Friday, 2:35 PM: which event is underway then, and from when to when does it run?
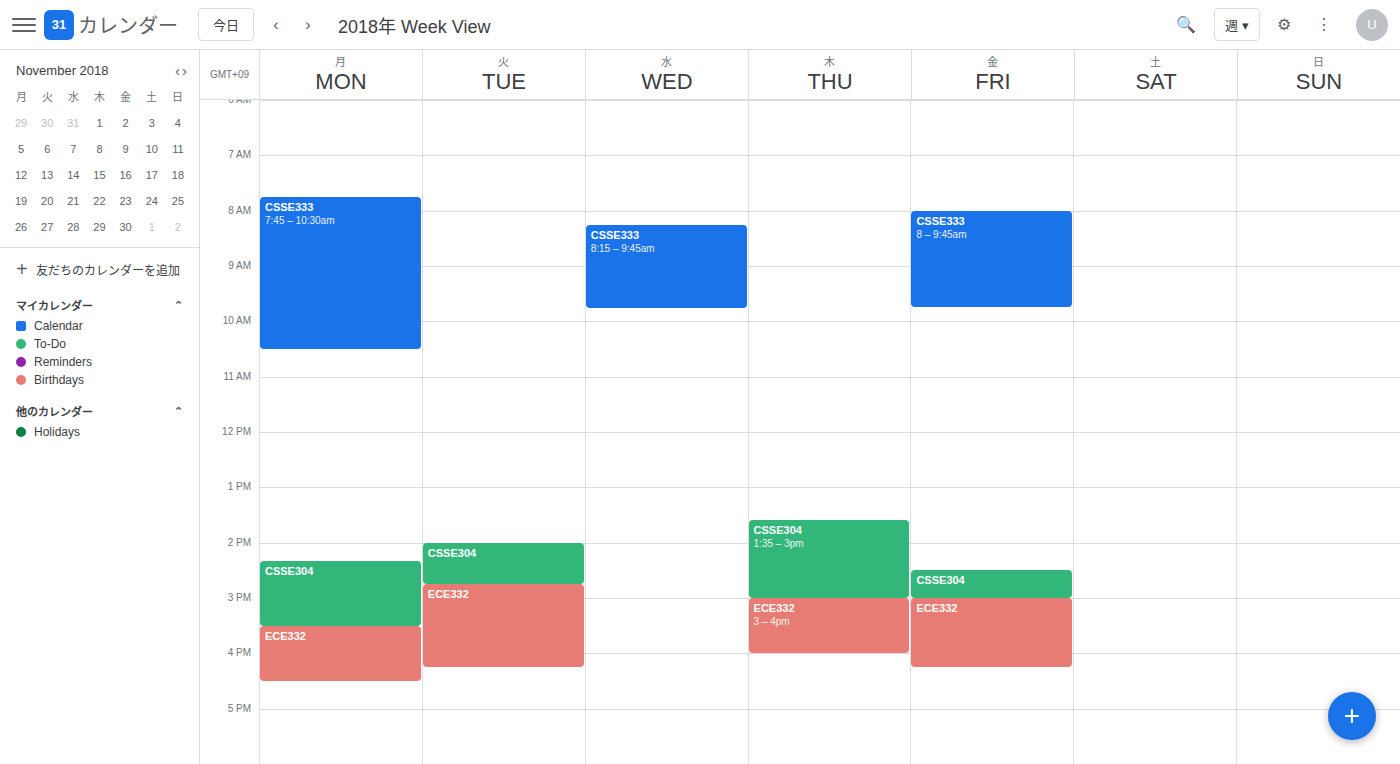
"CSSE304", 2:30 PM to 3:00 PM